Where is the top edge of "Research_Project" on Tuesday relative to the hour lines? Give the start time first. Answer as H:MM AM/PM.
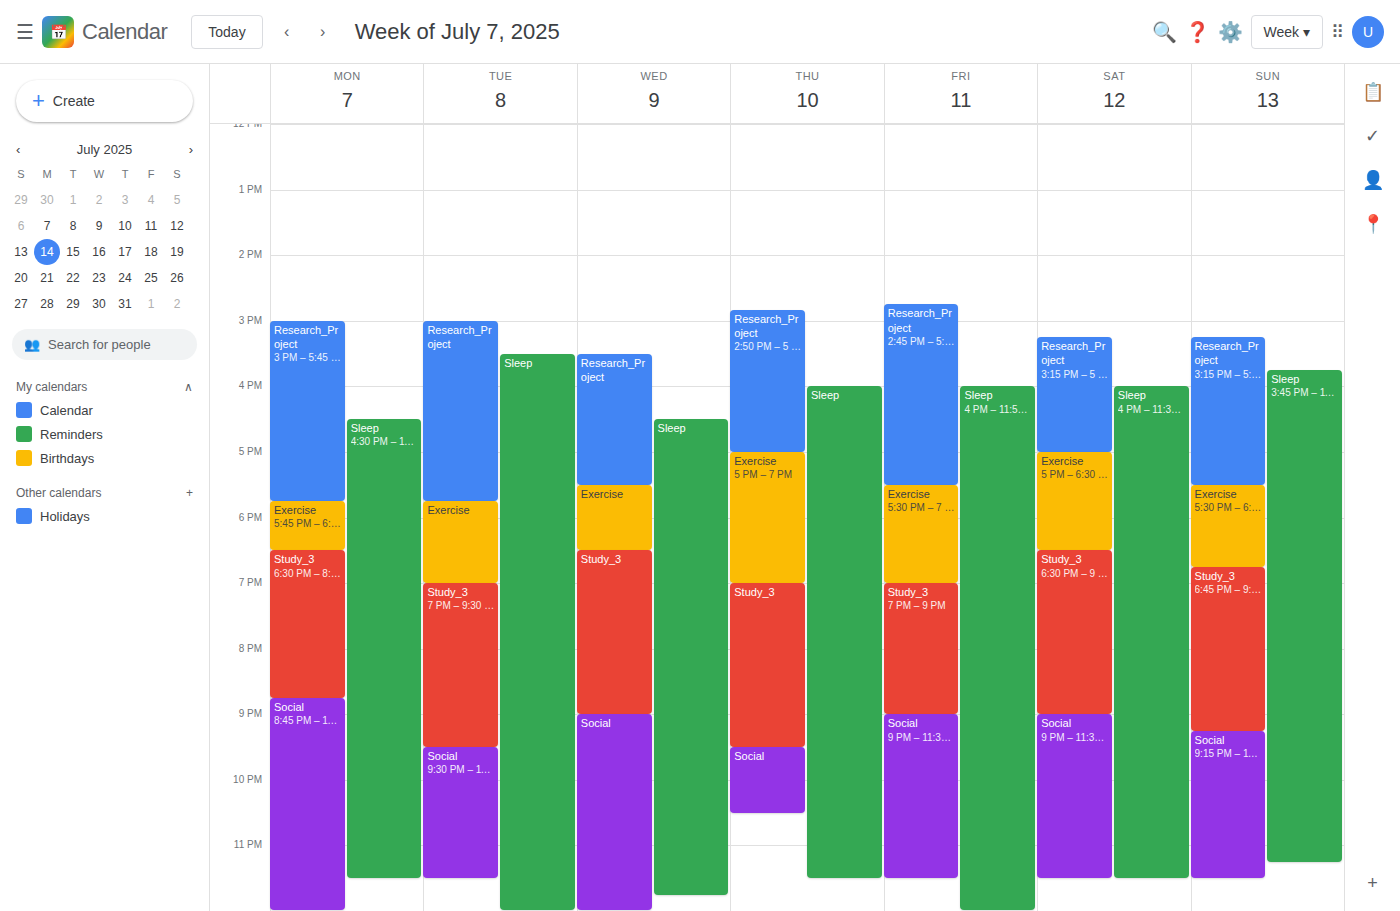
3:00 PM -- exactly on the 3 PM line.